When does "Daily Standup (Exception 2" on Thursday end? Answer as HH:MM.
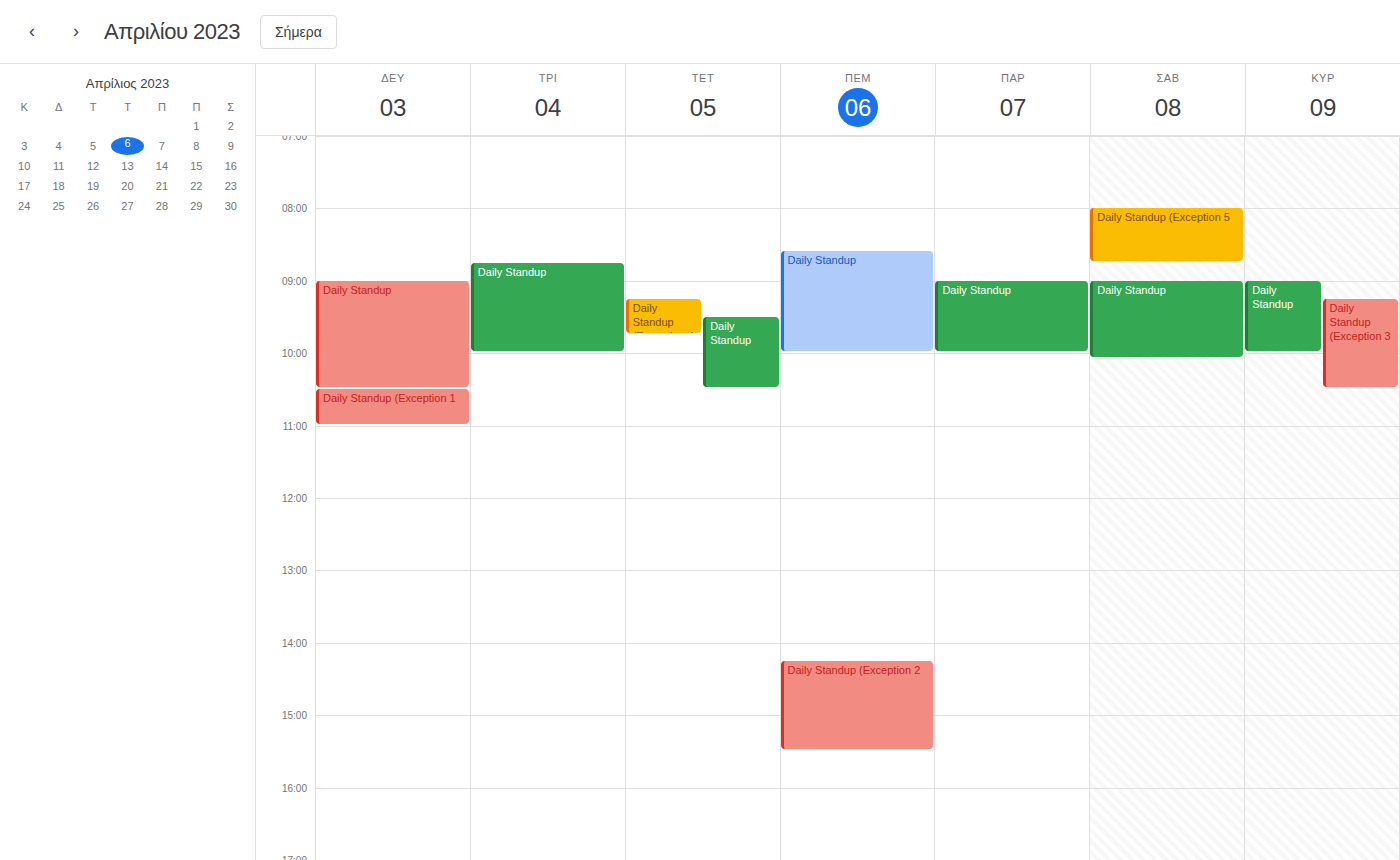
15:30